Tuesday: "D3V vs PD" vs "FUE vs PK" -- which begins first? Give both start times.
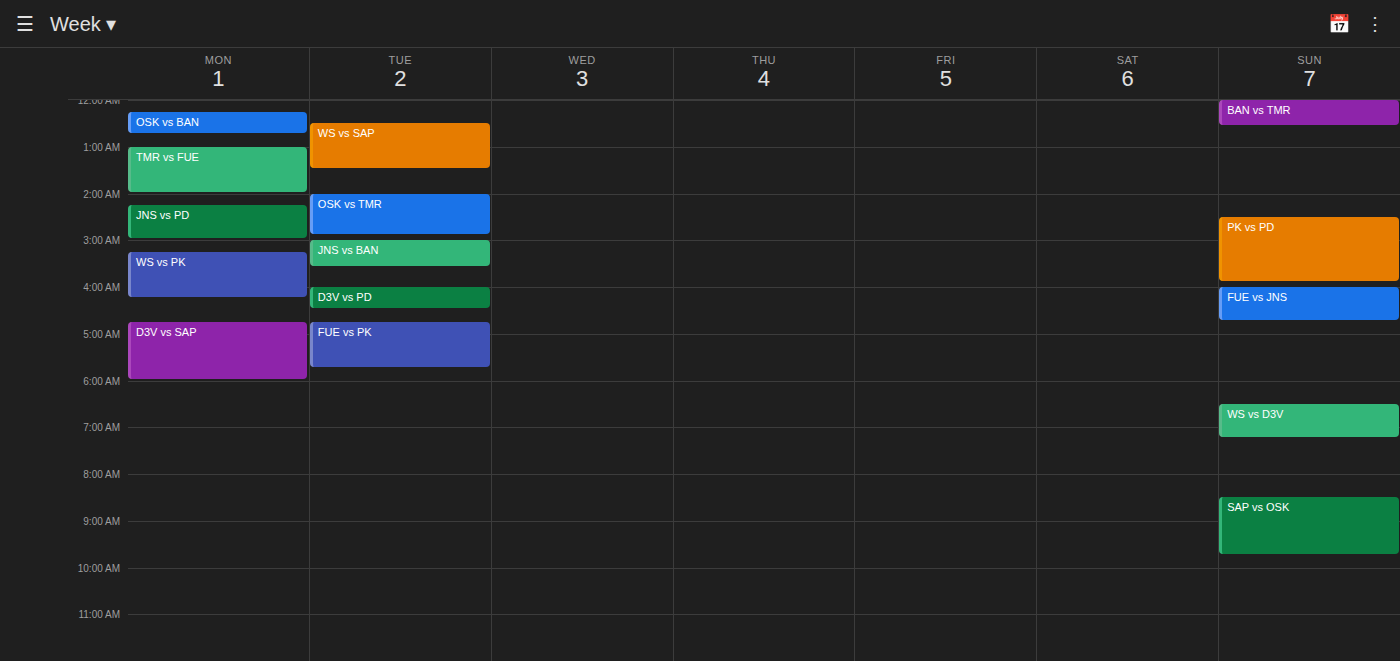
"D3V vs PD" 4:00 AM; "FUE vs PK" 4:45 AM.